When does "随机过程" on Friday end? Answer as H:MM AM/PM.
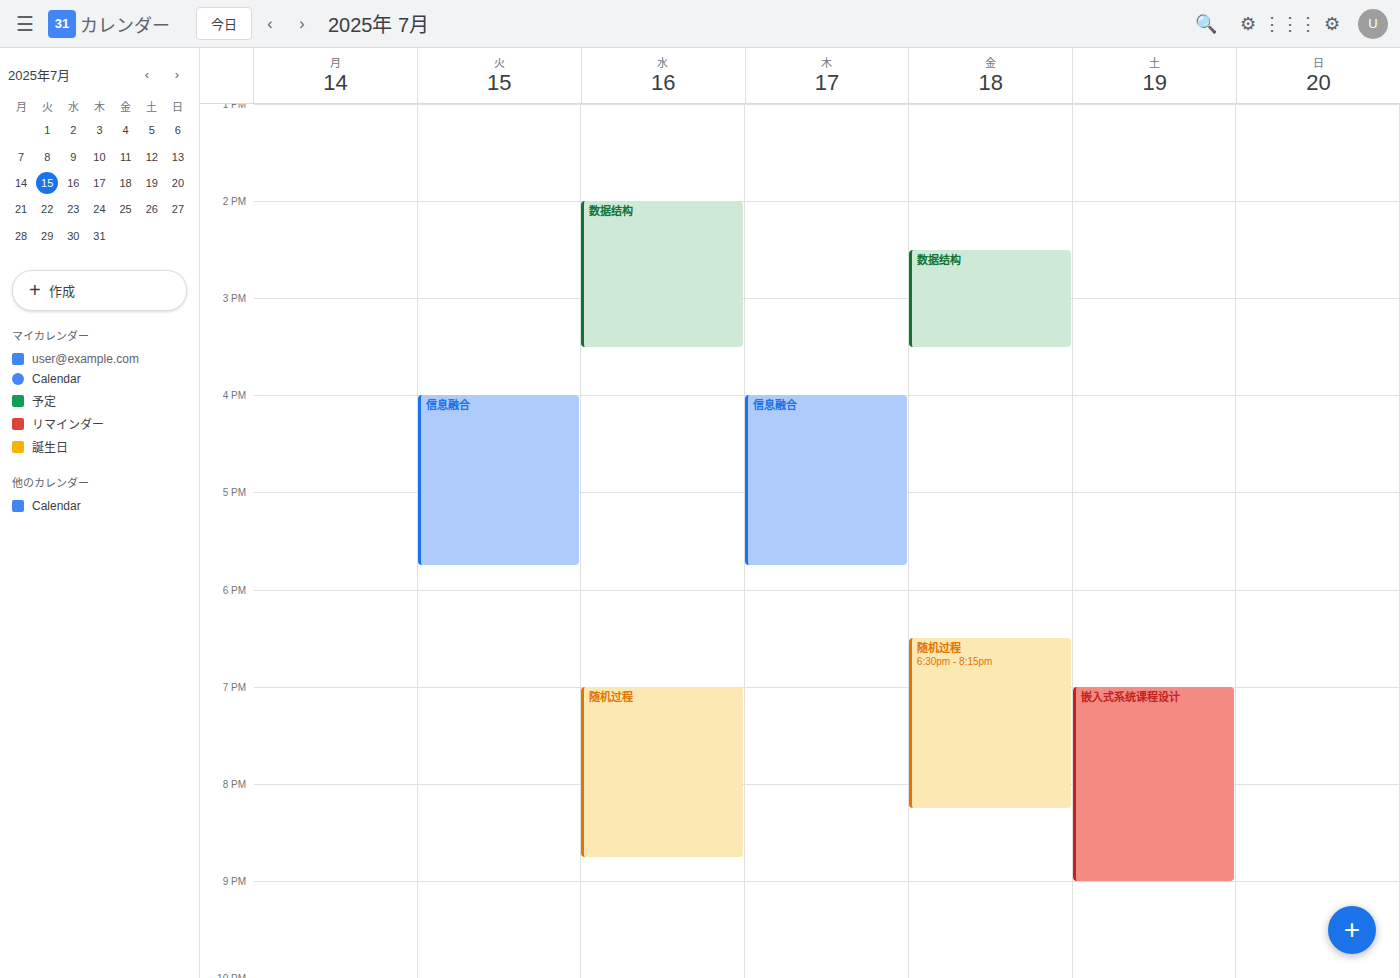
8:15 PM